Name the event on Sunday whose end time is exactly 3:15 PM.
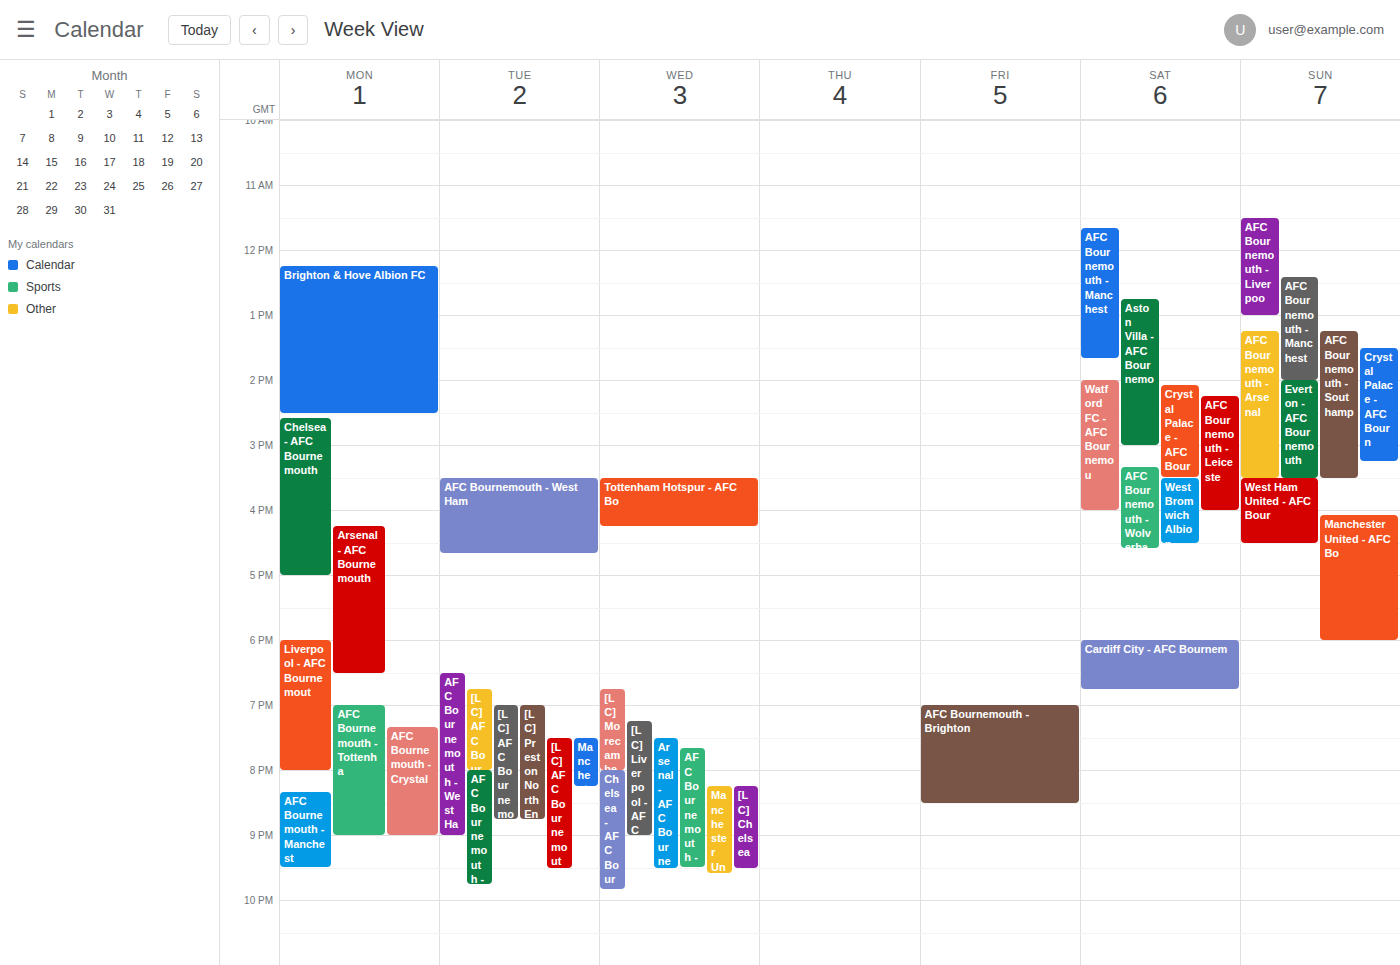
"Crystal Palace - AFC Bourn"